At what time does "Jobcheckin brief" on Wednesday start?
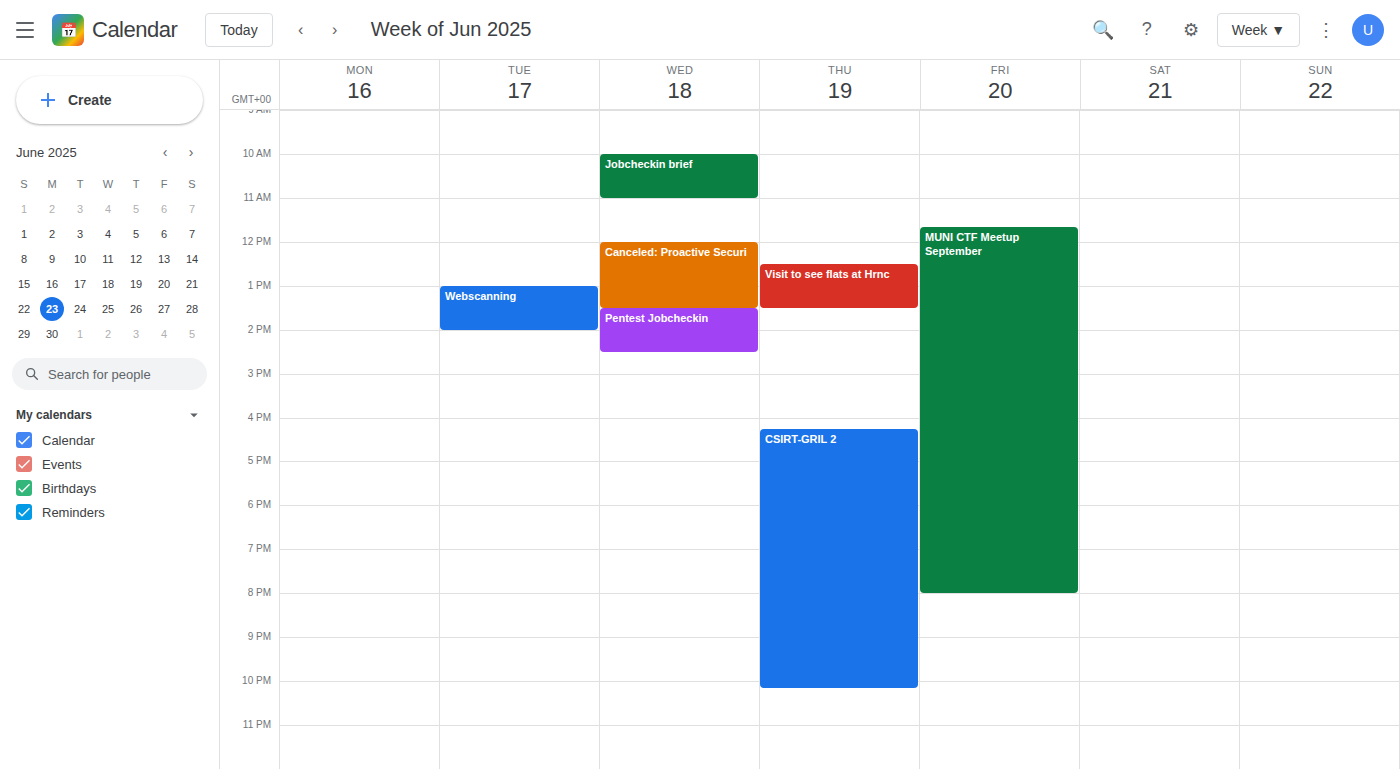
10:00 AM